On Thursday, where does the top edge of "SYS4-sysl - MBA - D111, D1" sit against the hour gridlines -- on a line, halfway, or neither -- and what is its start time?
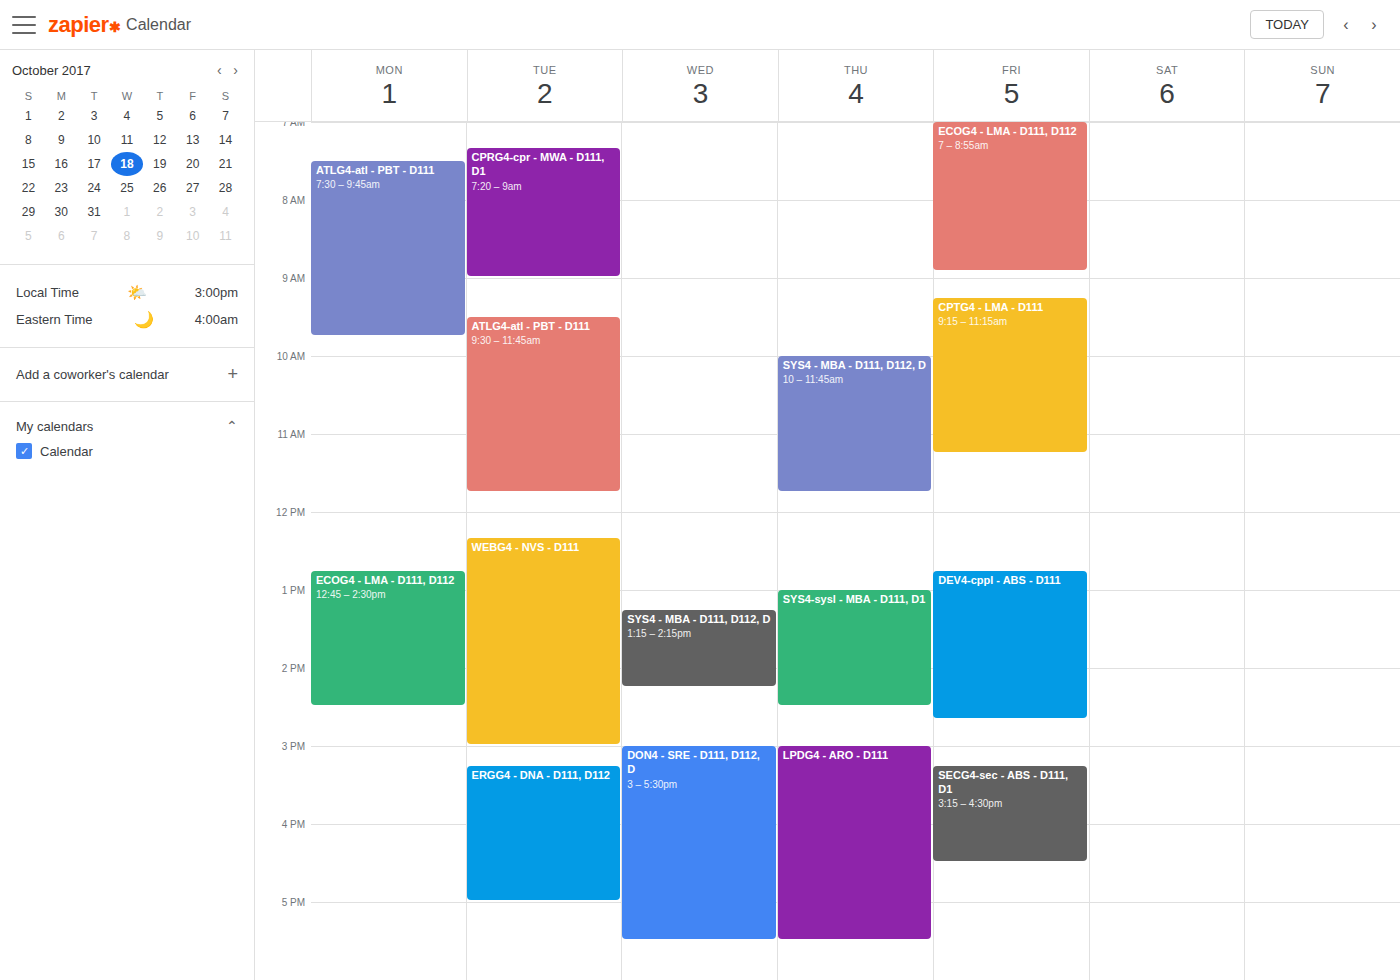
1:00 PM -- exactly on the 1 PM line.